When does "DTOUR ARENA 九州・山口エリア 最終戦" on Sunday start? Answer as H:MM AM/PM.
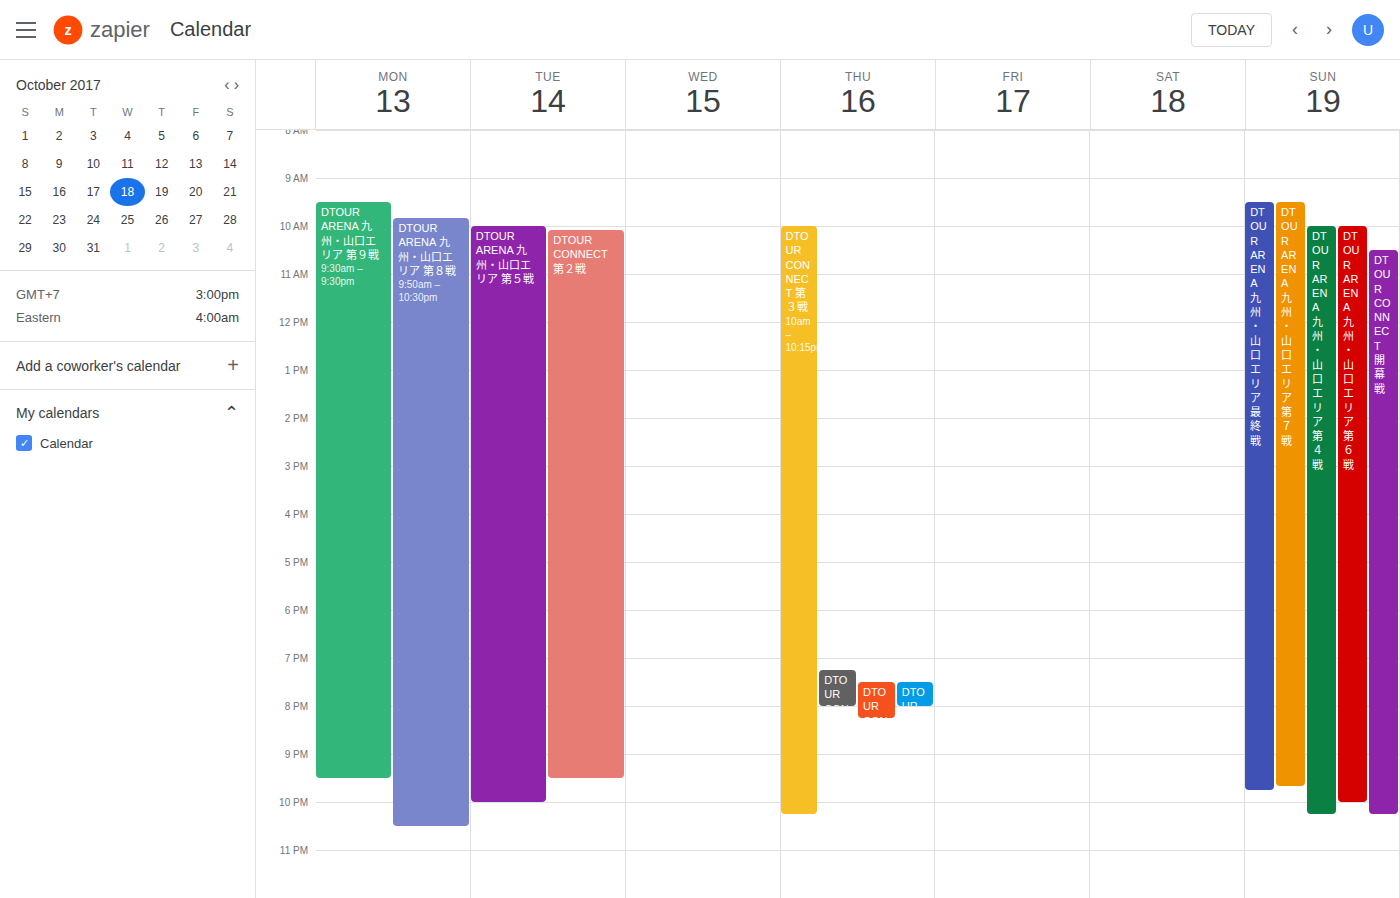
9:30 AM